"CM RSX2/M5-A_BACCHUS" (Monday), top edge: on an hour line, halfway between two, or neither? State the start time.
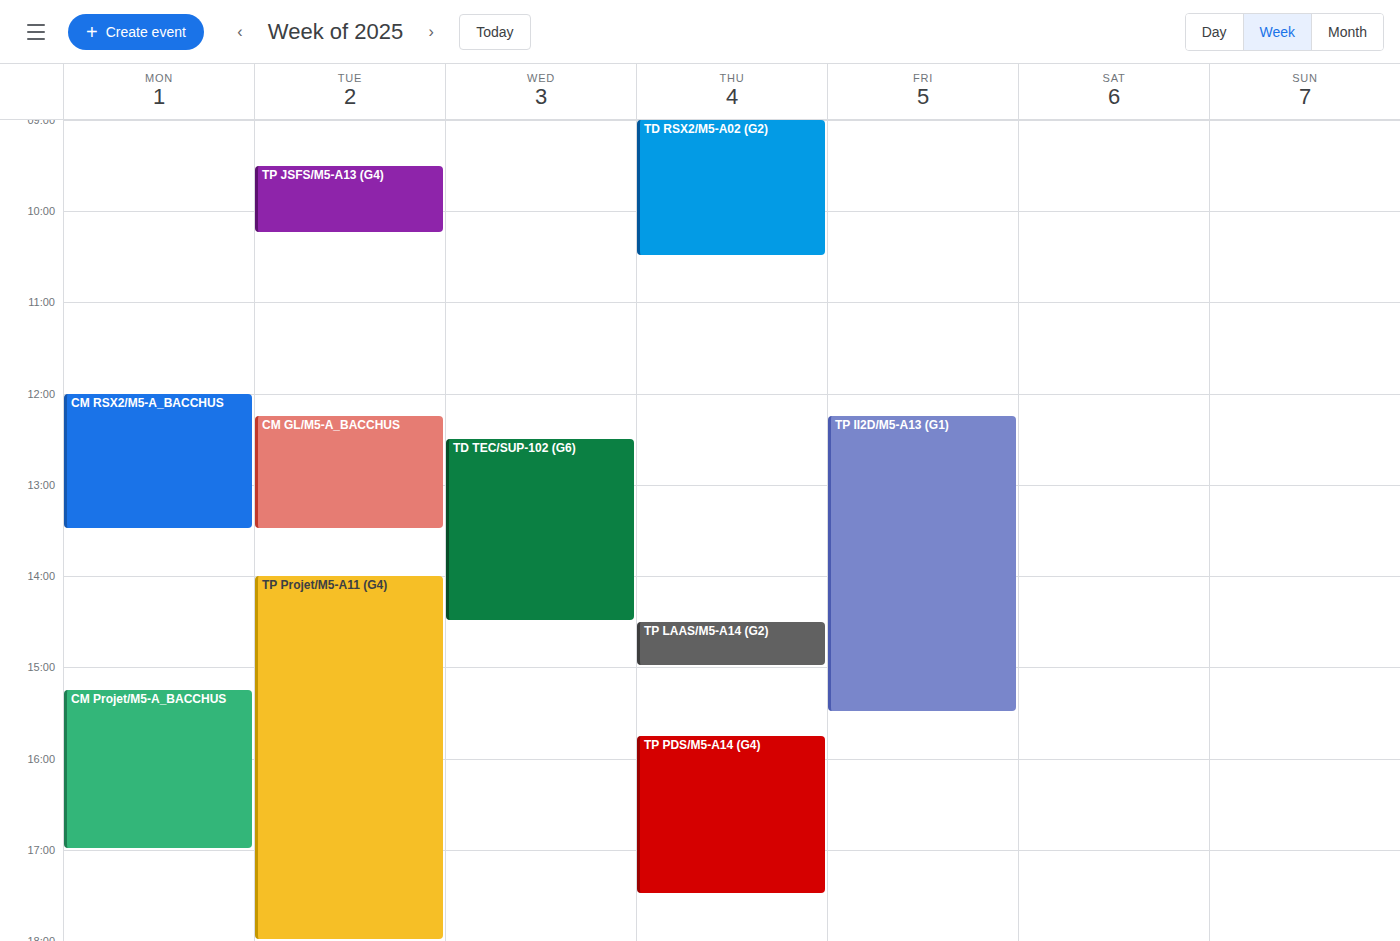
12:00 PM -- exactly on the 12 PM line.